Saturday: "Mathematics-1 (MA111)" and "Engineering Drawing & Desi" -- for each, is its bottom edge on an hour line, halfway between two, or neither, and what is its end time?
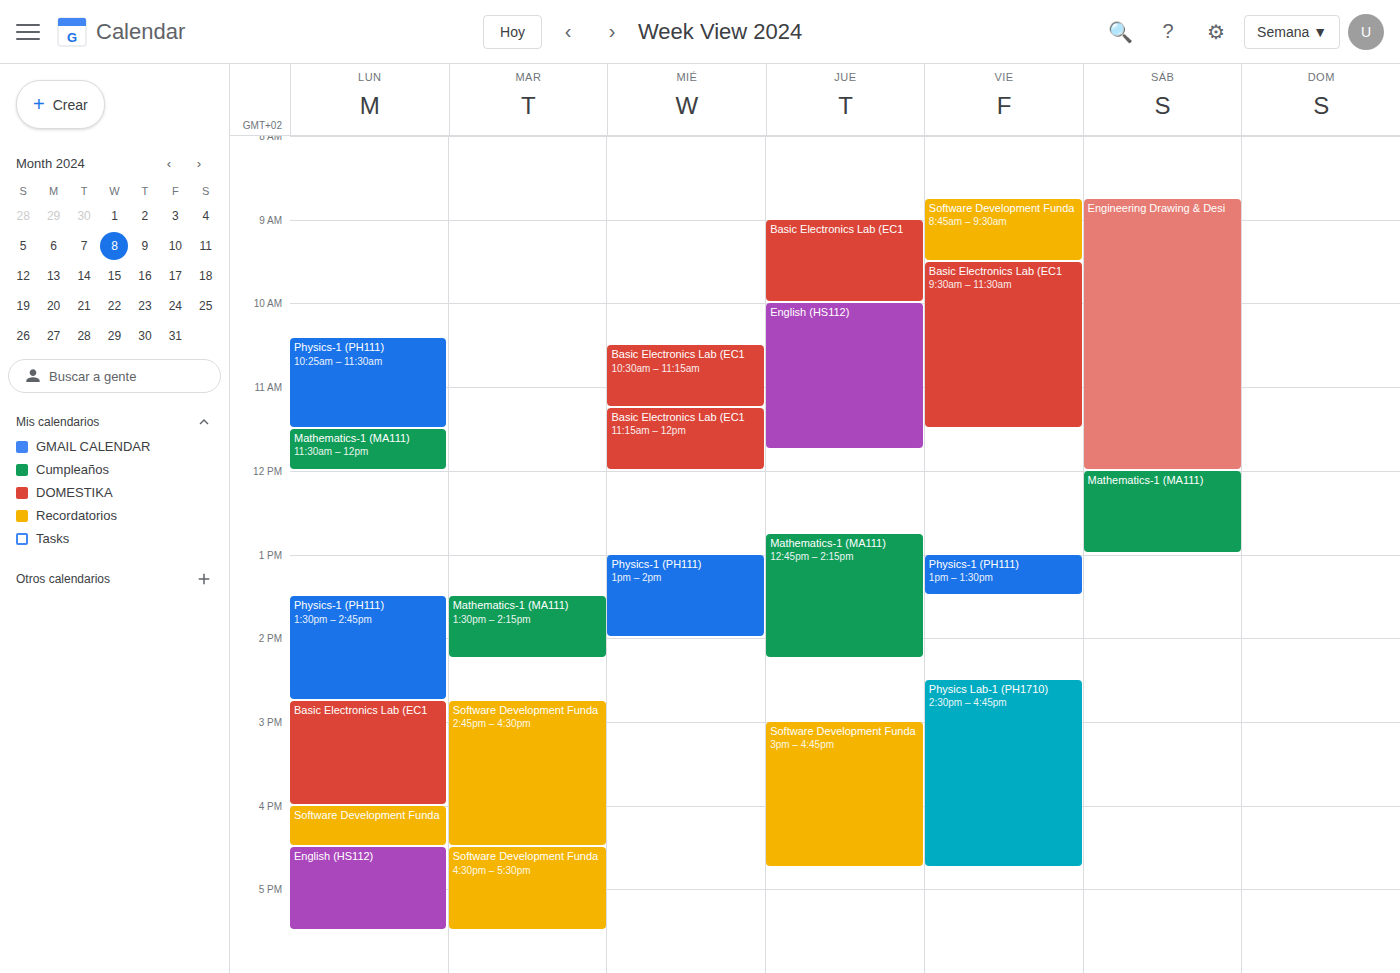
"Mathematics-1 (MA111)": 13:00, exactly on the 13:00 line. "Engineering Drawing & Desi": 12:00, exactly on the 12:00 line.